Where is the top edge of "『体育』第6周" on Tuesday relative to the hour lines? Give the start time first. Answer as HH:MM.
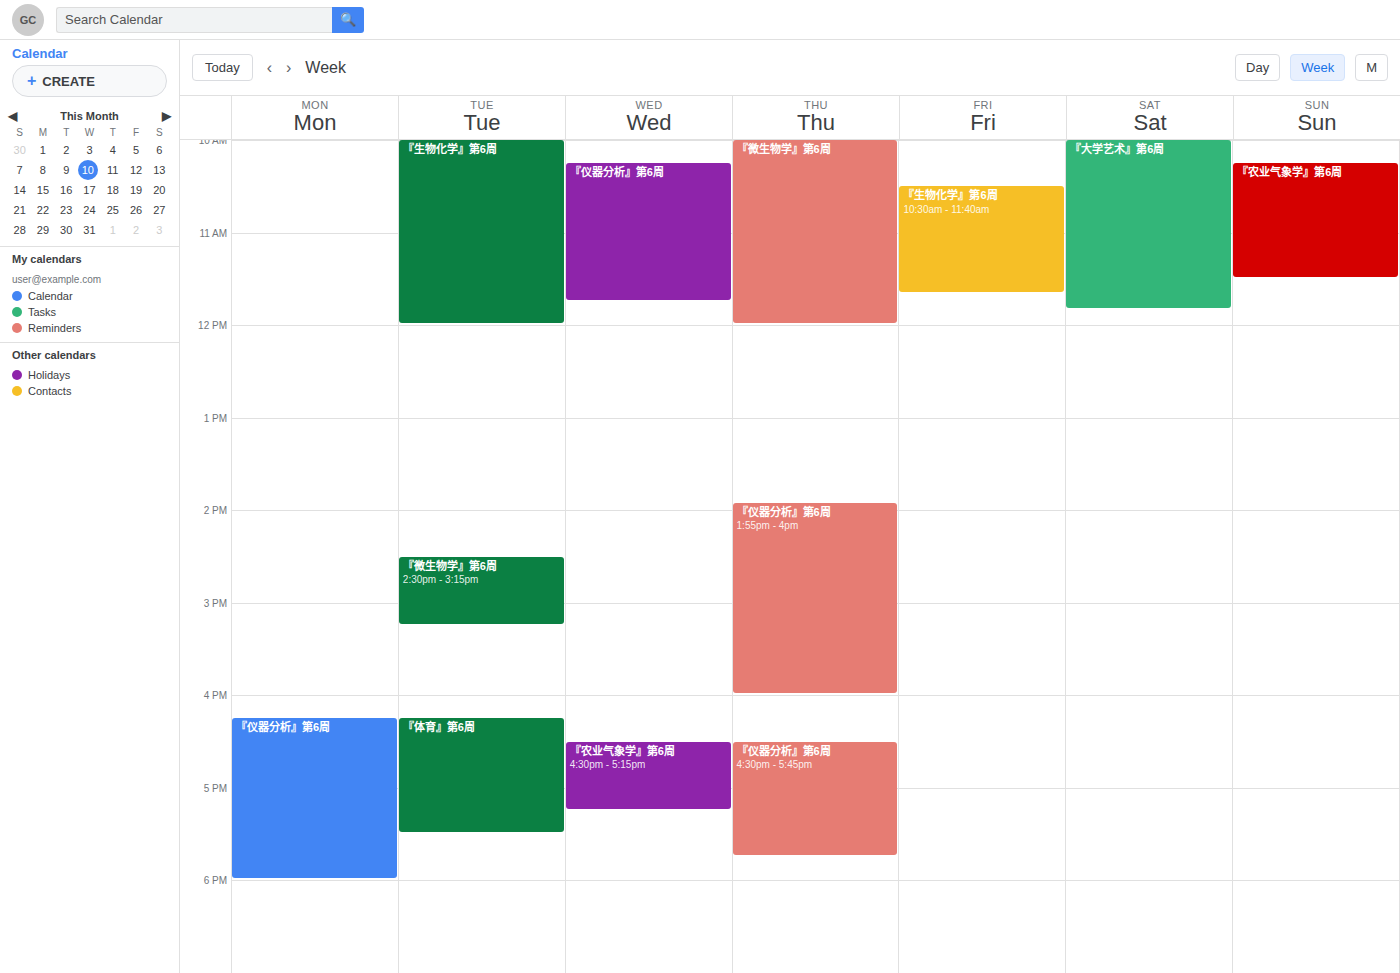
16:15 -- neither: a quarter of the way from the 16:00 line to the 17:00 line.